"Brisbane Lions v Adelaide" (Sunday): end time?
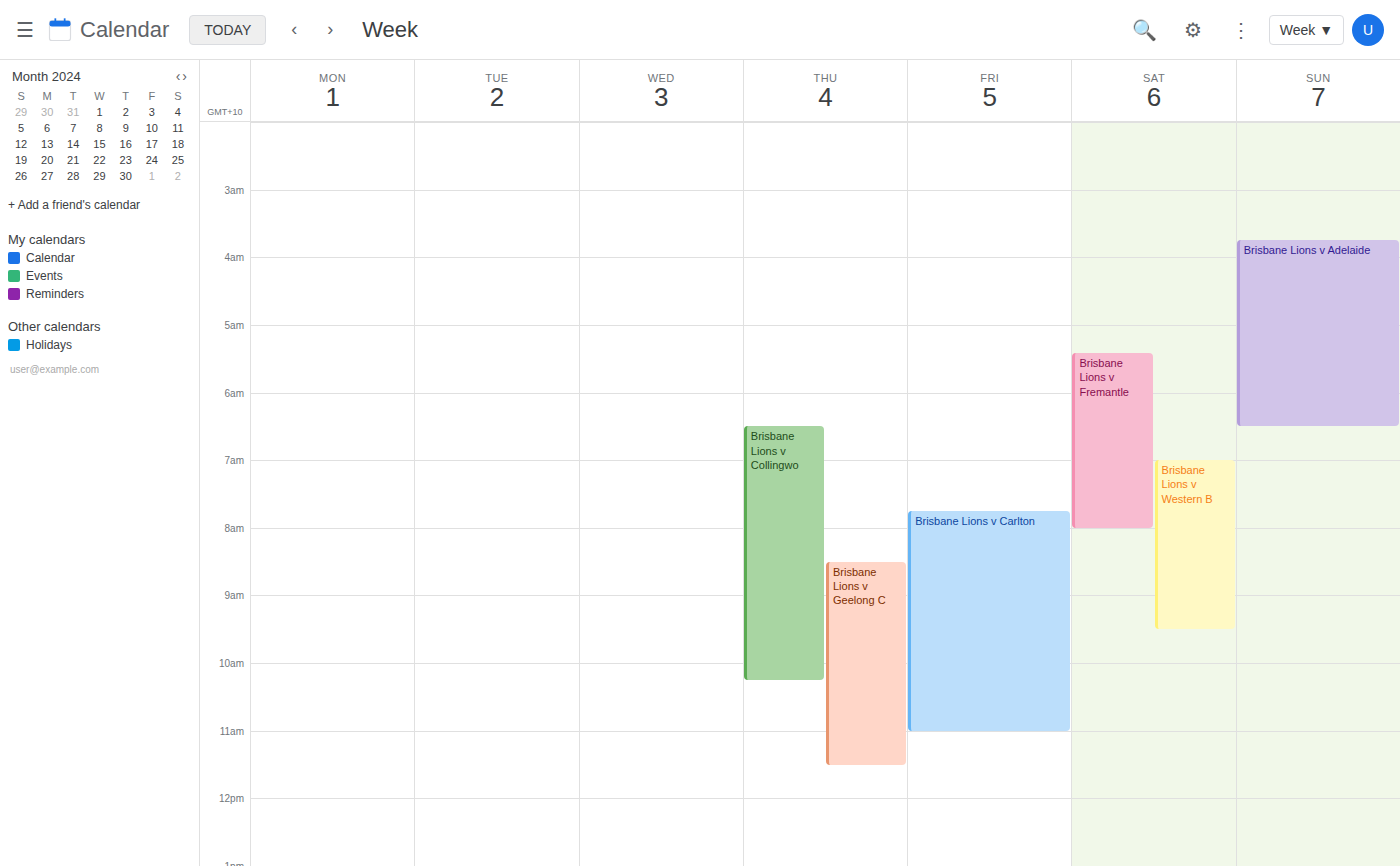
06:30